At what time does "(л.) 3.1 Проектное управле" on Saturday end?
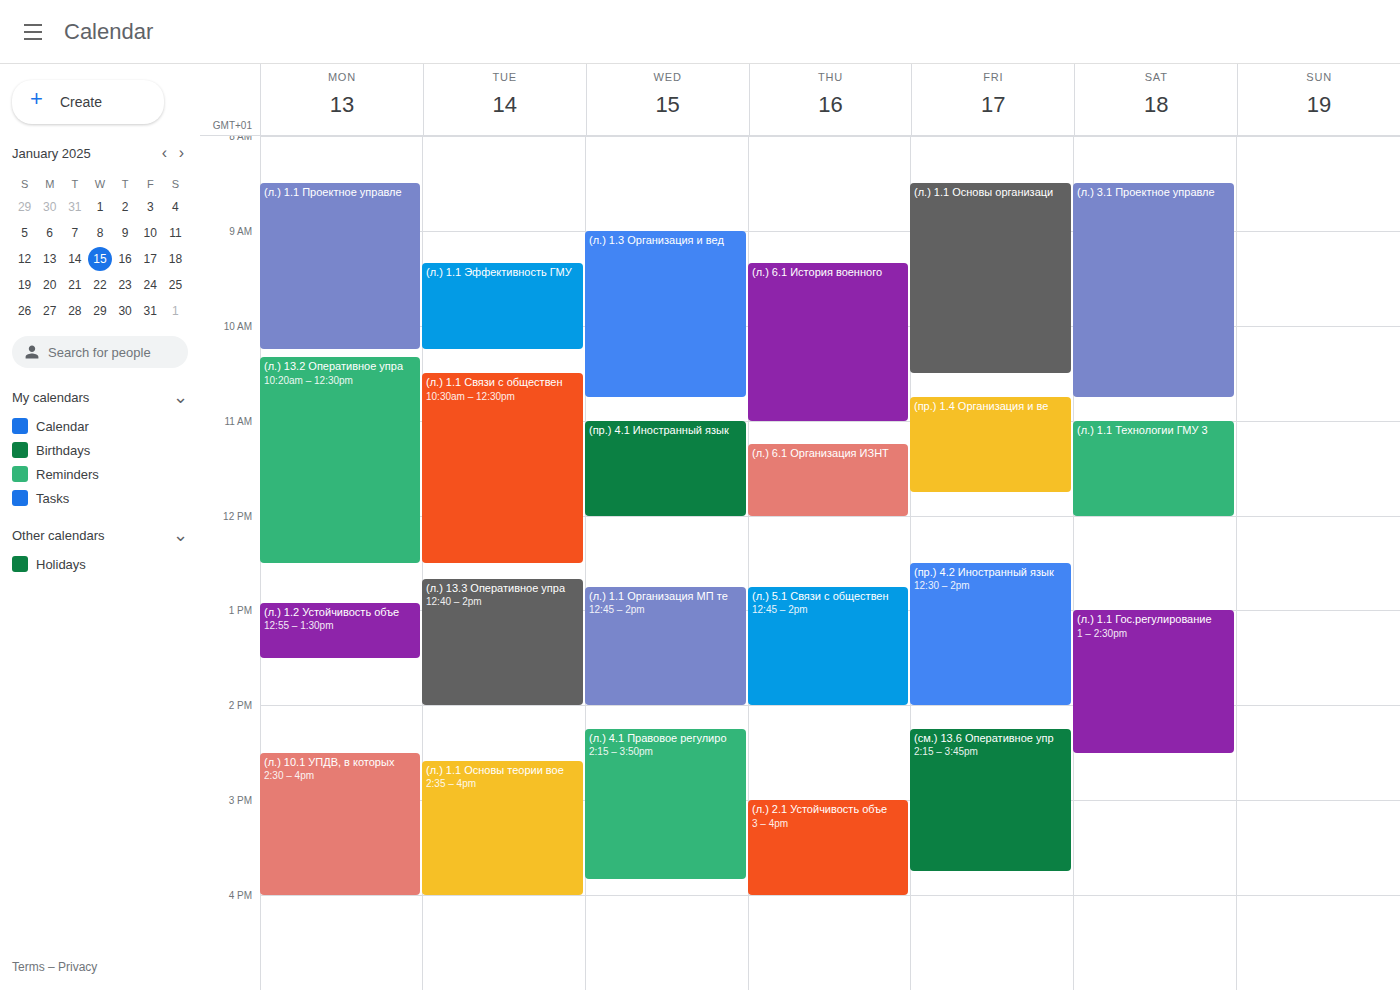
10:45 AM